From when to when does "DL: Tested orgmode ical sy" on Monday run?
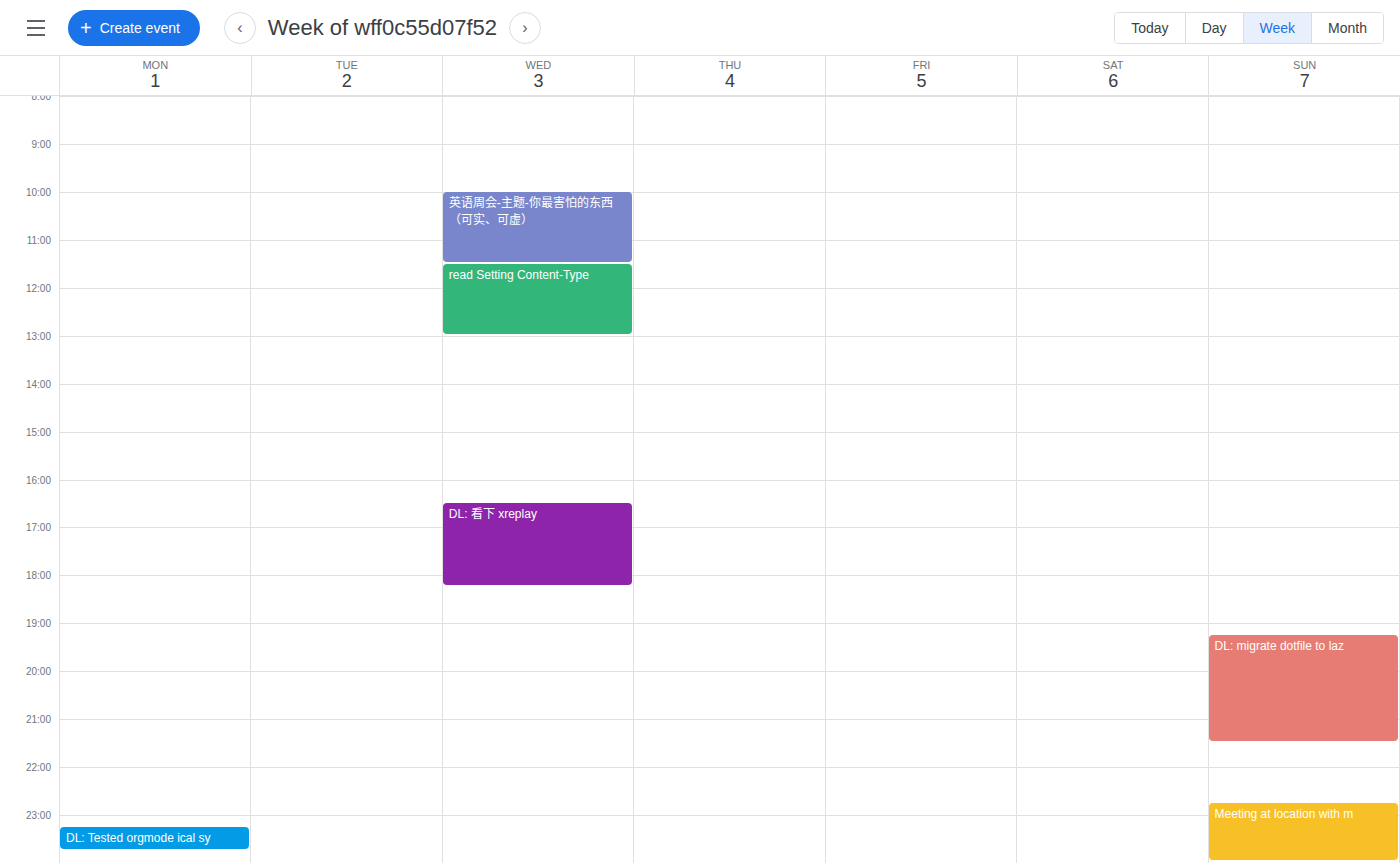
11:15 PM to 11:45 PM